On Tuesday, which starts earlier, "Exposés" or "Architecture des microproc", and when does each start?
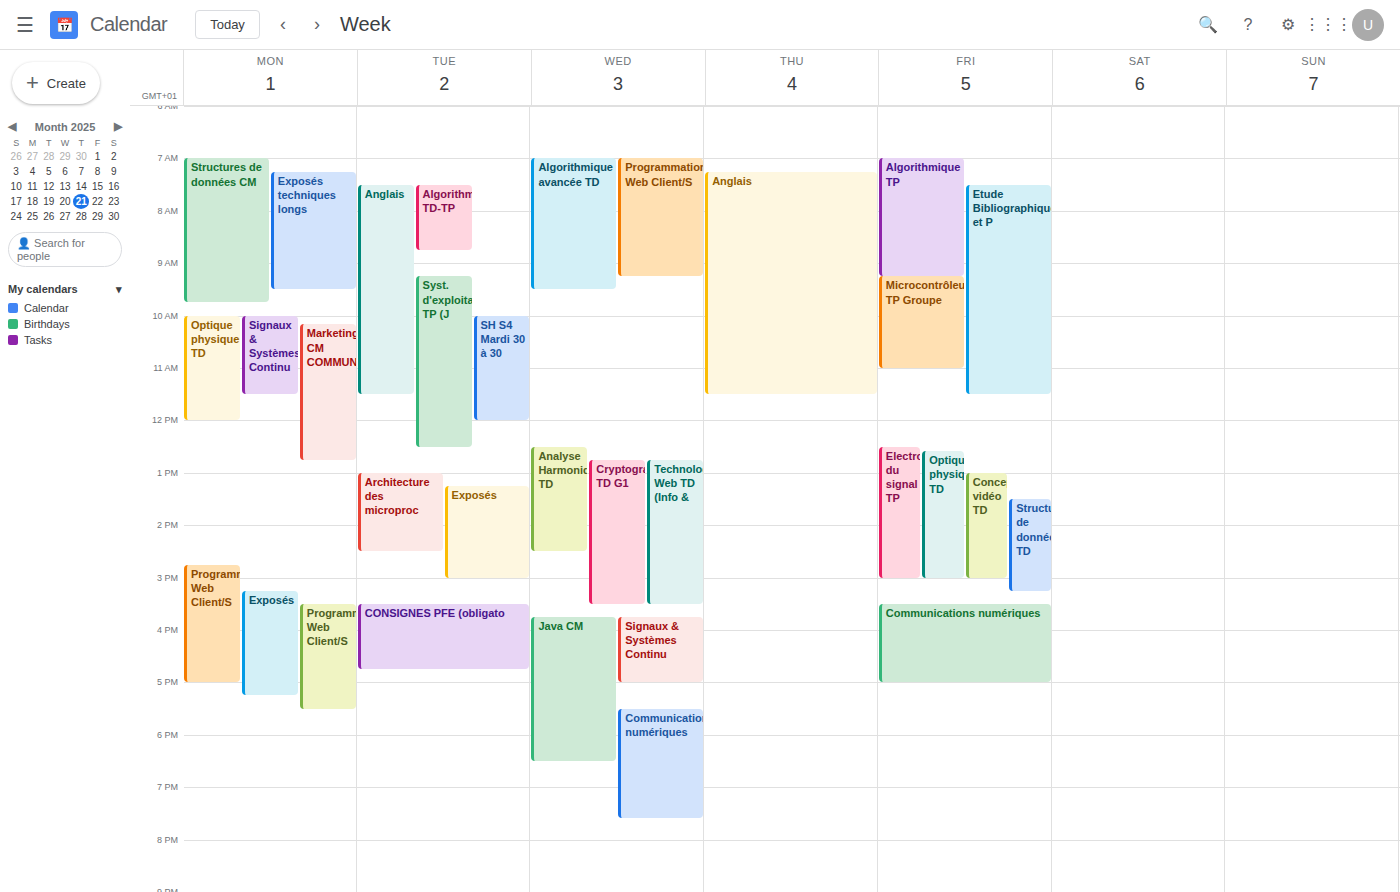
"Architecture des microproc" 1:00 PM; "Exposés" 1:15 PM.